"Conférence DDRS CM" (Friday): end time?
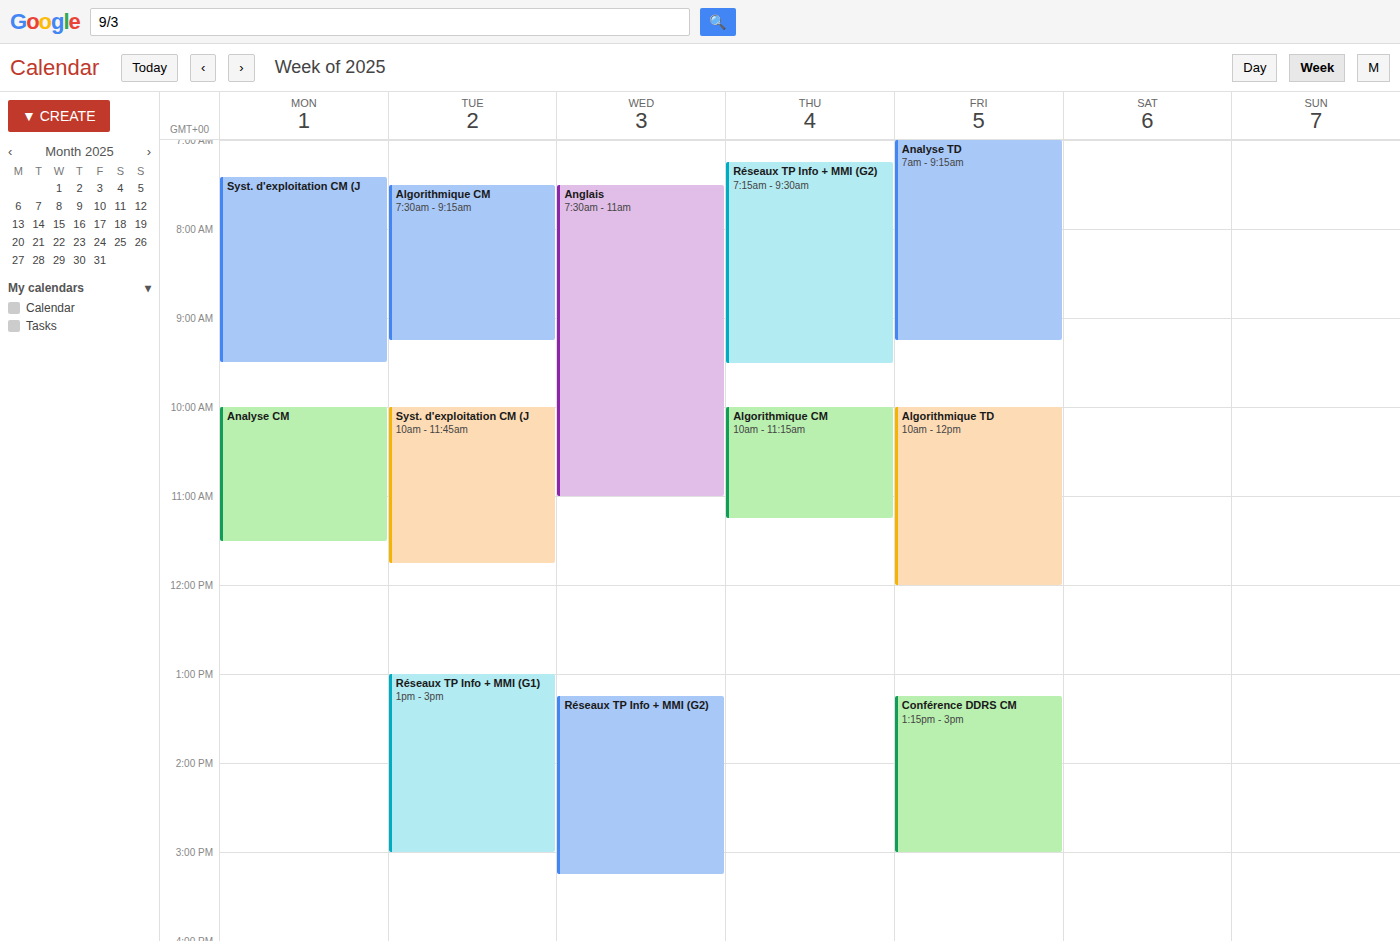
3:00 PM